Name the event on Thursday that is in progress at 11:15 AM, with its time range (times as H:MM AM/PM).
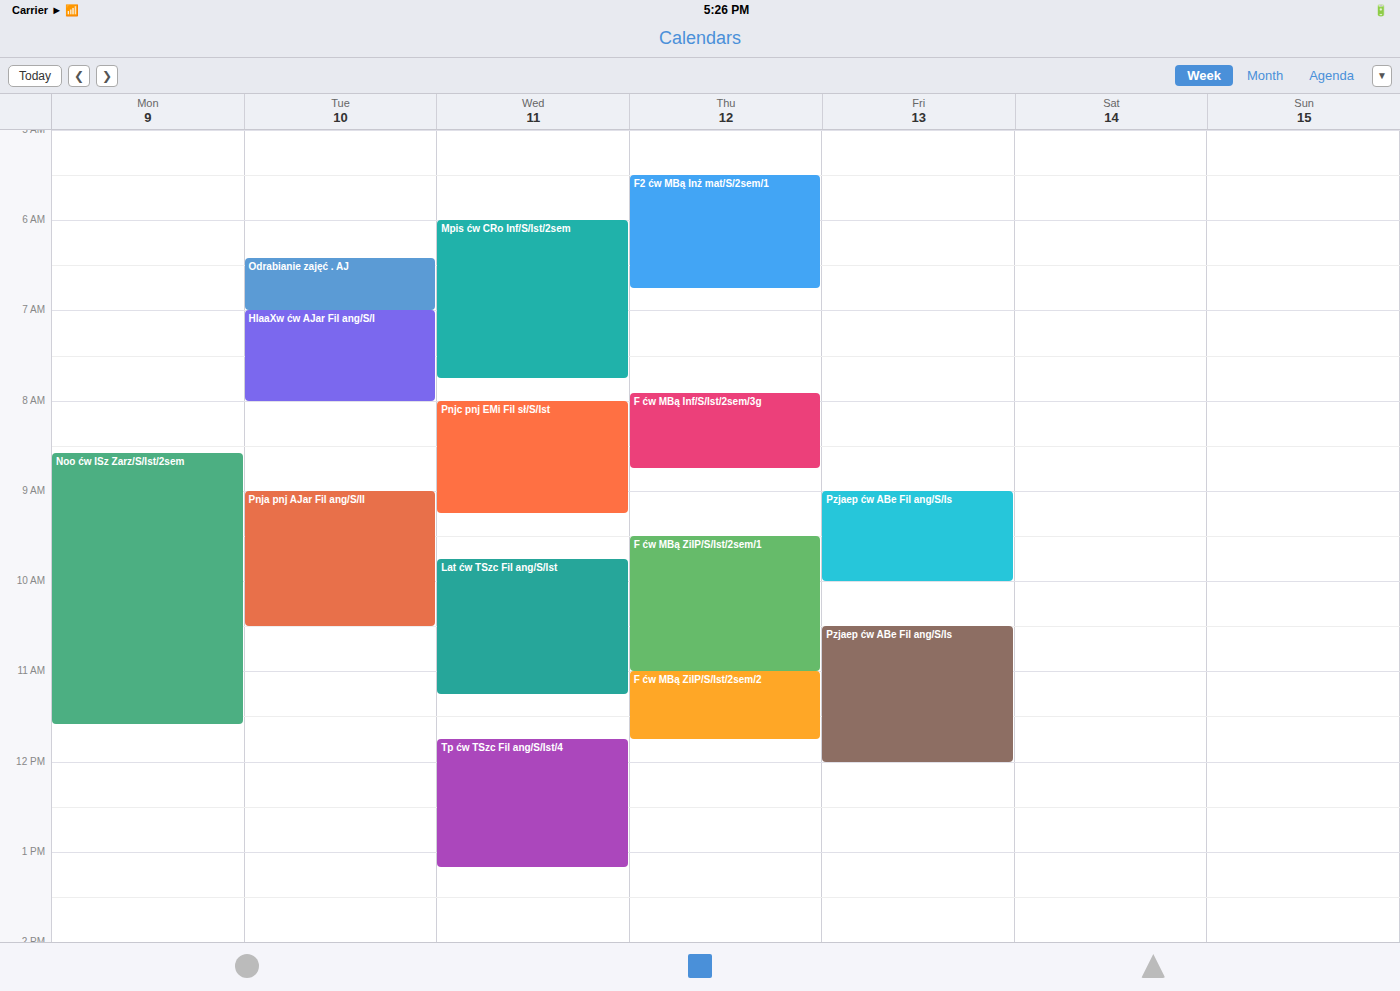
"F ćw MBą ZiIP/S/Ist/2sem/2", 11:00 AM to 11:45 AM